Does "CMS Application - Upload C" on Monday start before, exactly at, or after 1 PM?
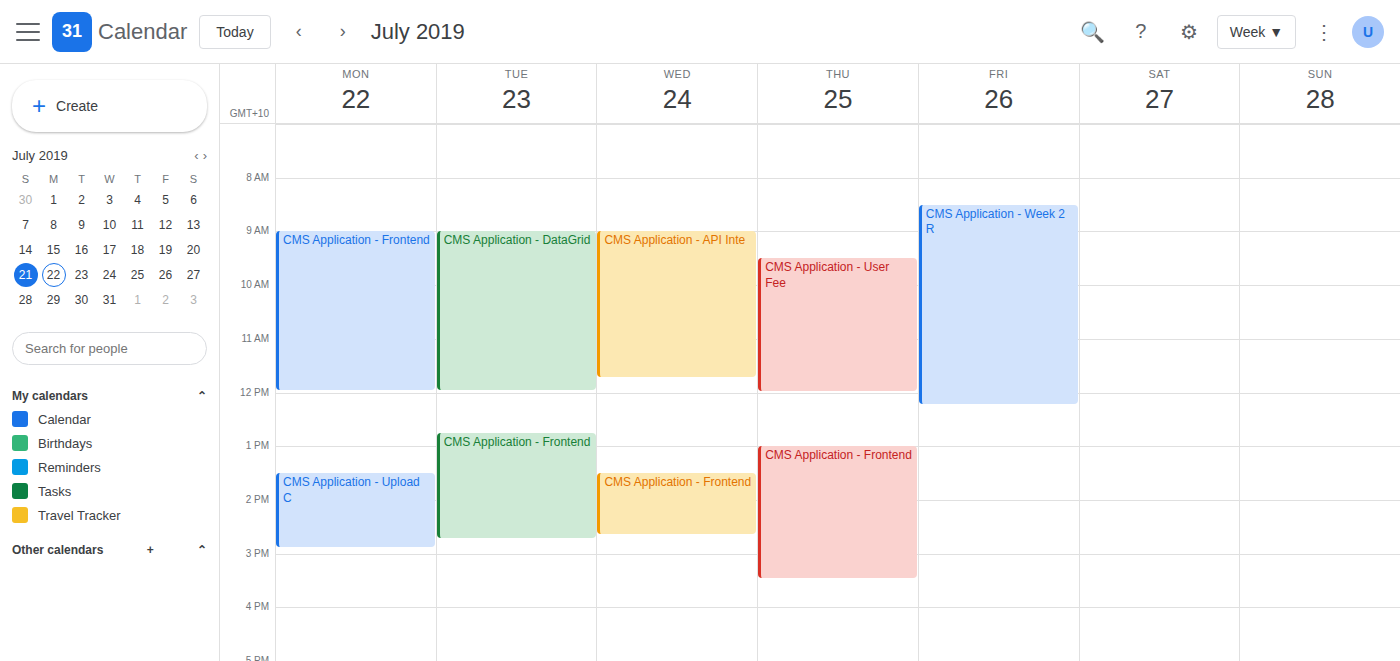
1:30 PM -- after 1 PM, 30 minutes below the 1 PM line.